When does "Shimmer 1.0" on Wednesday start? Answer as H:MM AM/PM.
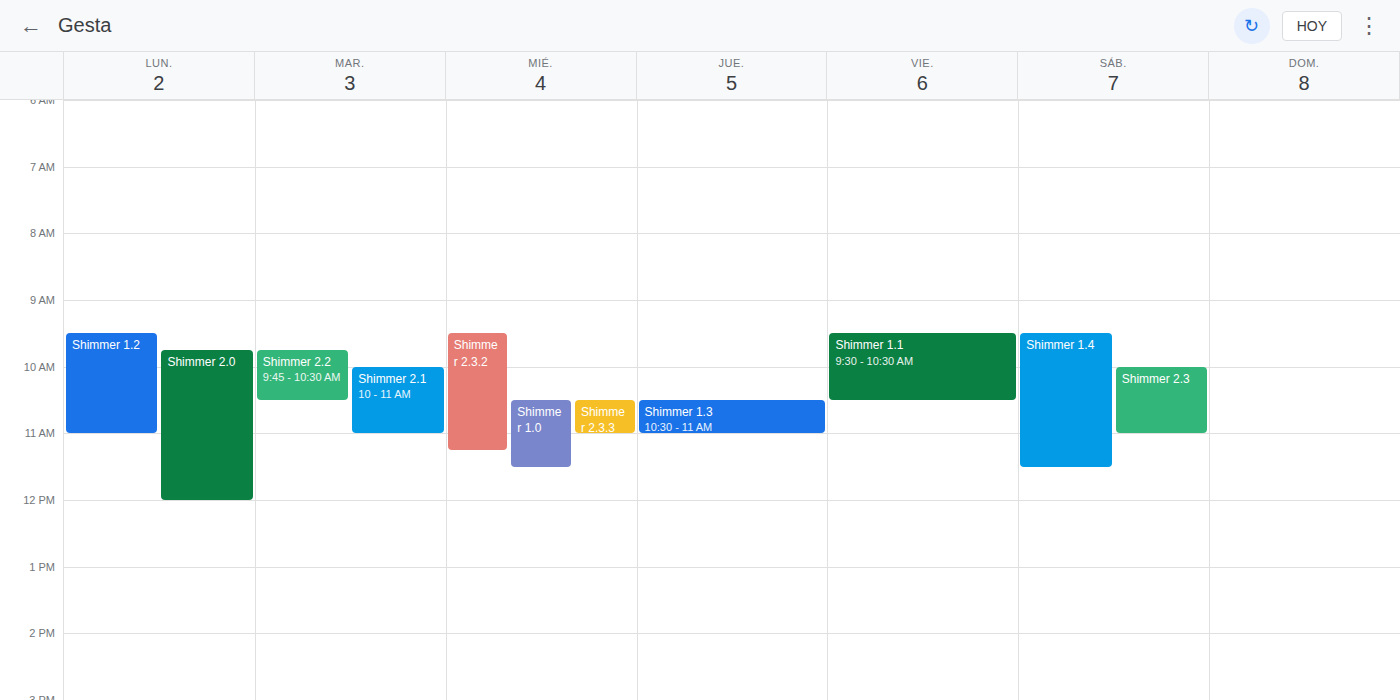
10:30 AM